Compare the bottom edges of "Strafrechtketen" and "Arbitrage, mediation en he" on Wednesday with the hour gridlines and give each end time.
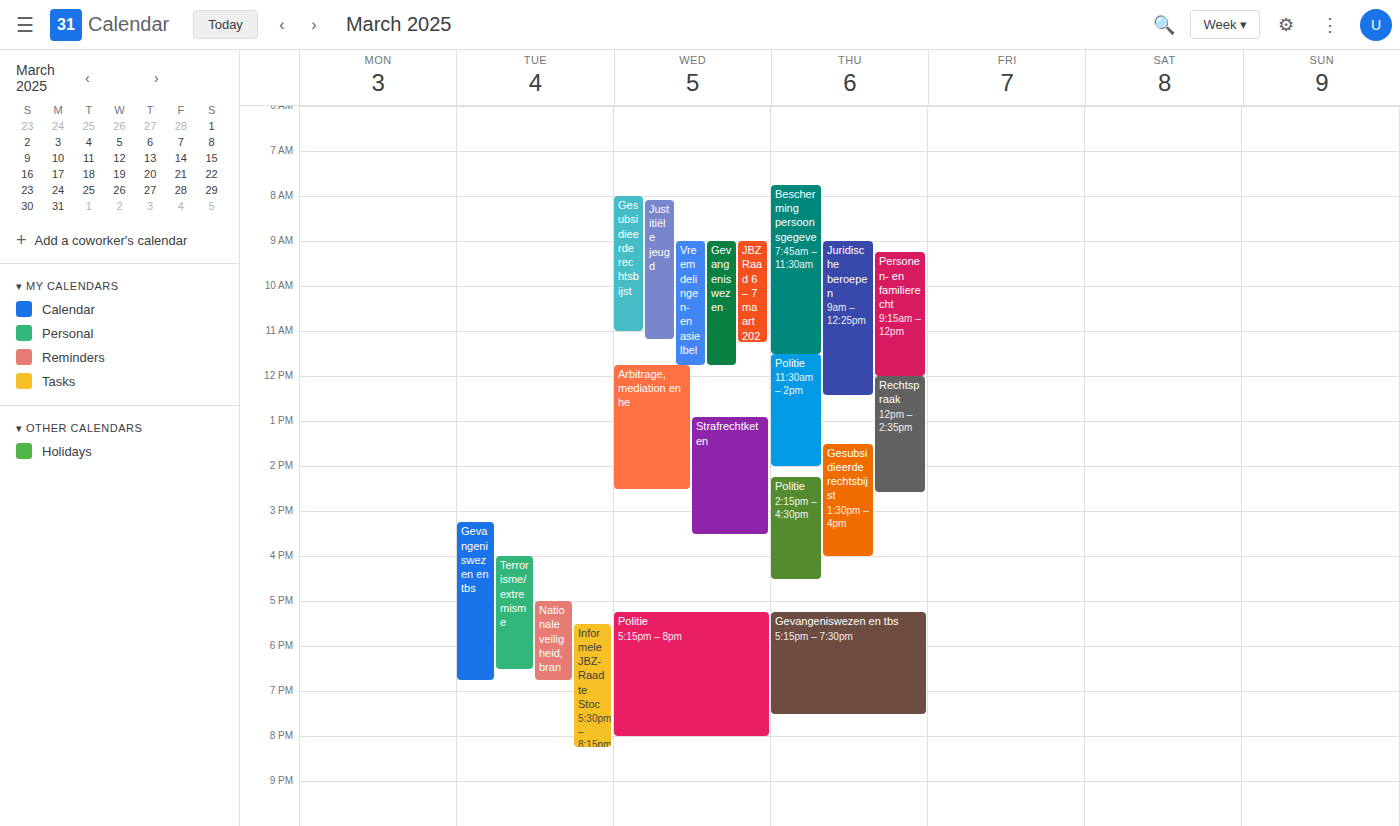
"Strafrechtketen": 3:30 PM, halfway between the 3 PM and 4 PM lines. "Arbitrage, mediation en he": 2:30 PM, halfway between the 2 PM and 3 PM lines.